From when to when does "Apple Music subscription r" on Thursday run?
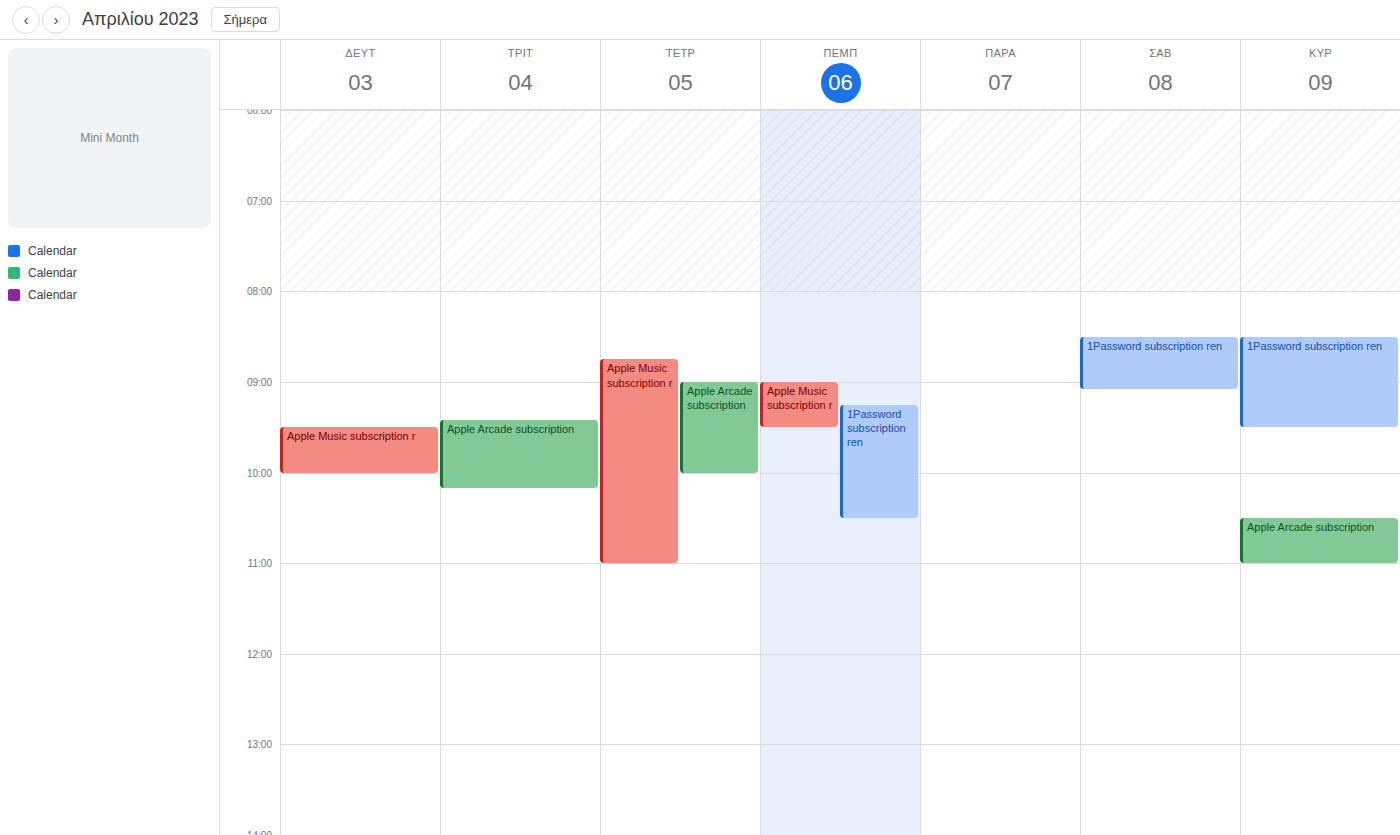
9:00 AM to 9:30 AM